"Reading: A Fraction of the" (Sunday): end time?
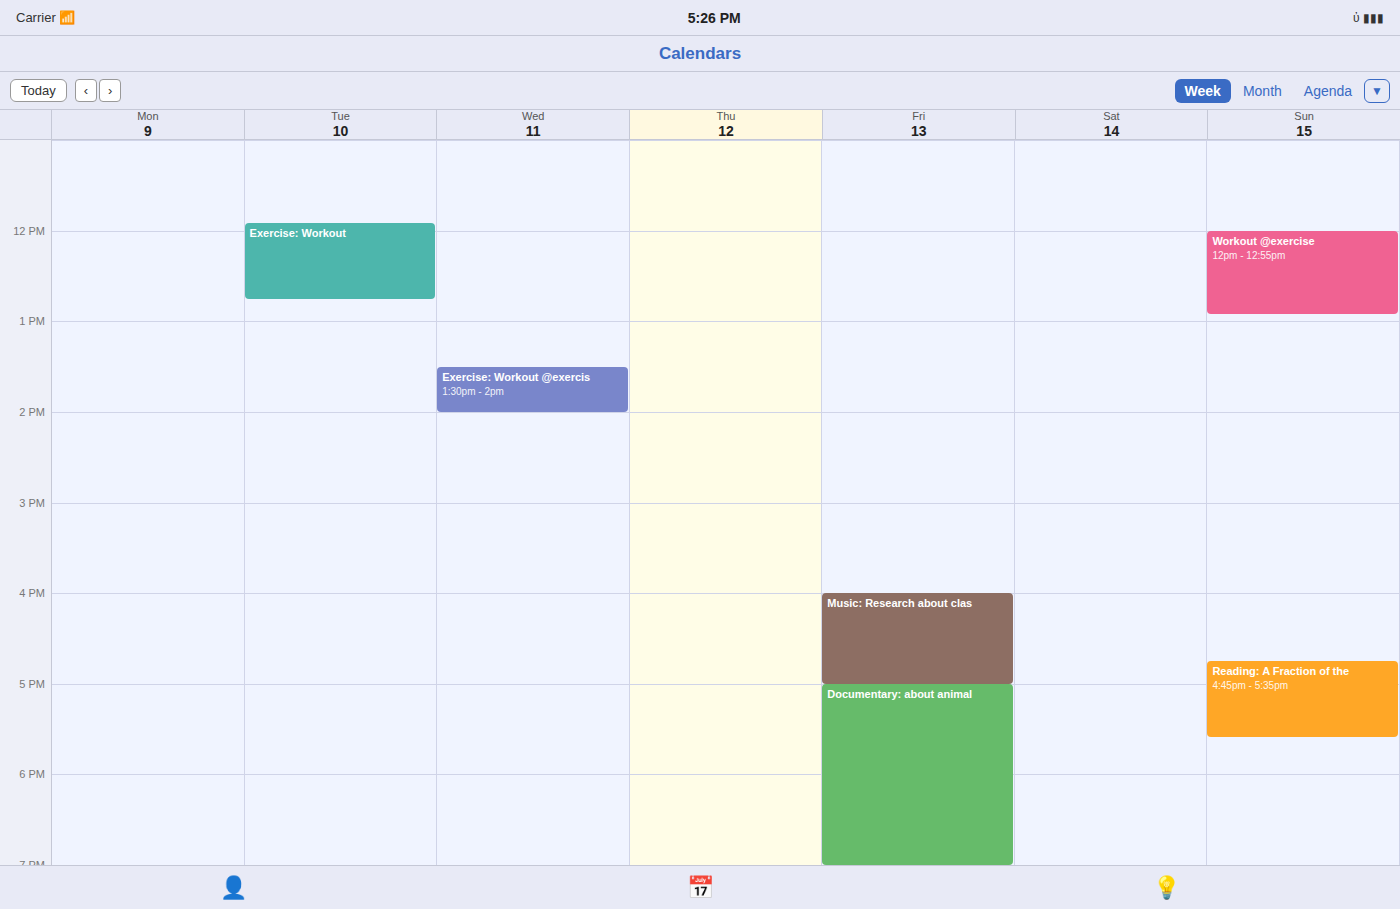
5:35 PM